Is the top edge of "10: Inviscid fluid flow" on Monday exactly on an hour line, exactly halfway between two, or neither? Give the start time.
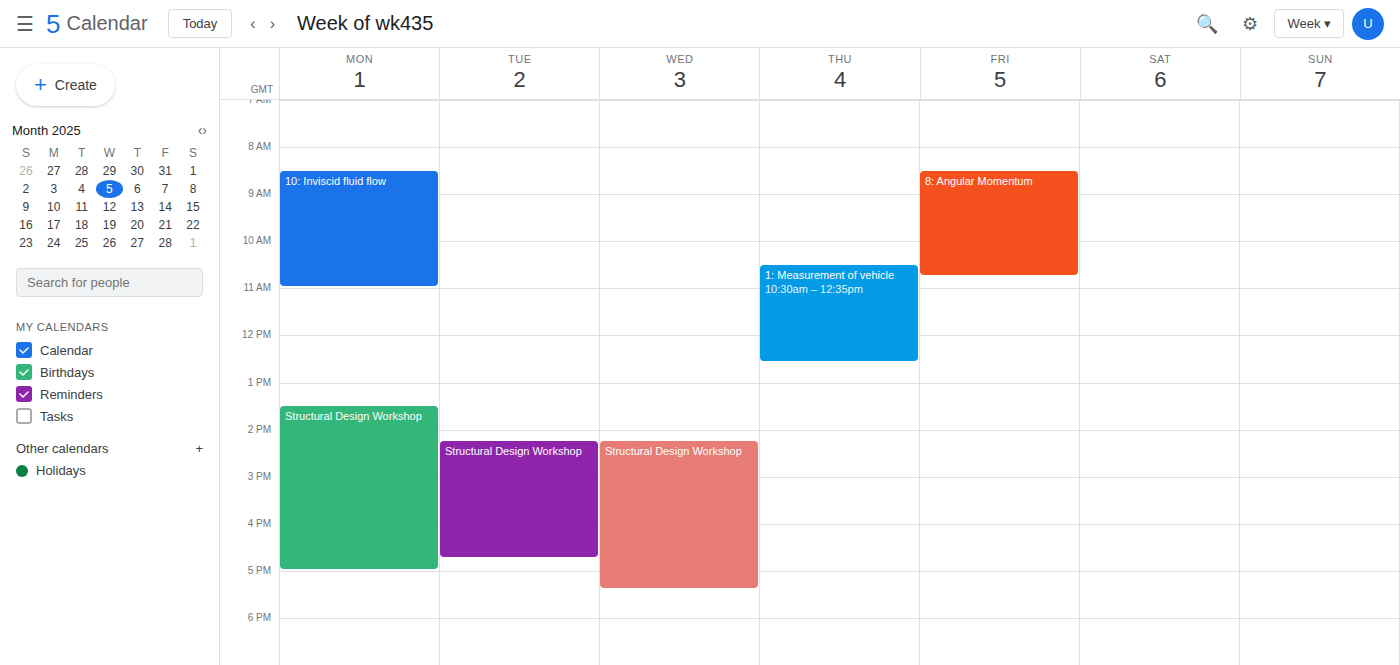
8:30 AM -- halfway between the 8 AM and 9 AM lines.